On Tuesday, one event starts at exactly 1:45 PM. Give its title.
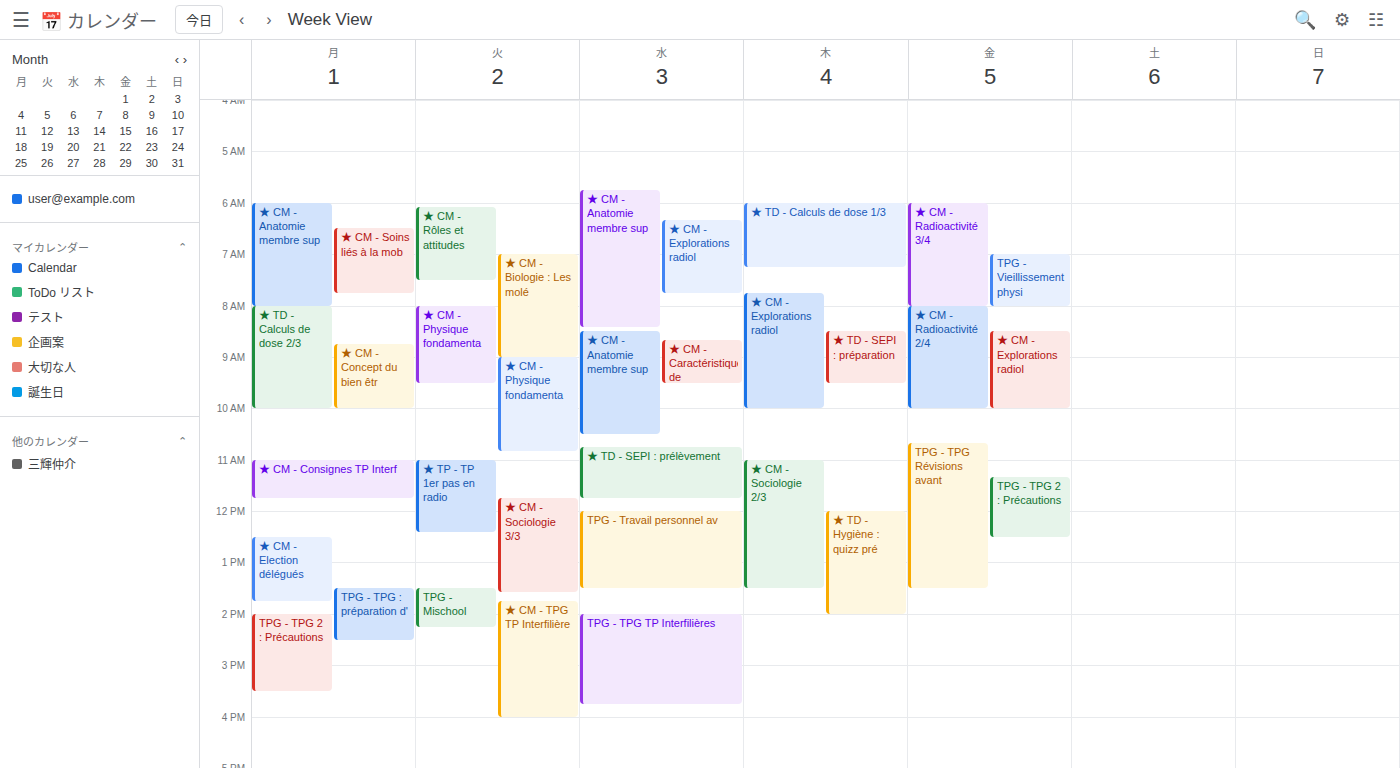
"★ CM - TPG TP Interfilière"